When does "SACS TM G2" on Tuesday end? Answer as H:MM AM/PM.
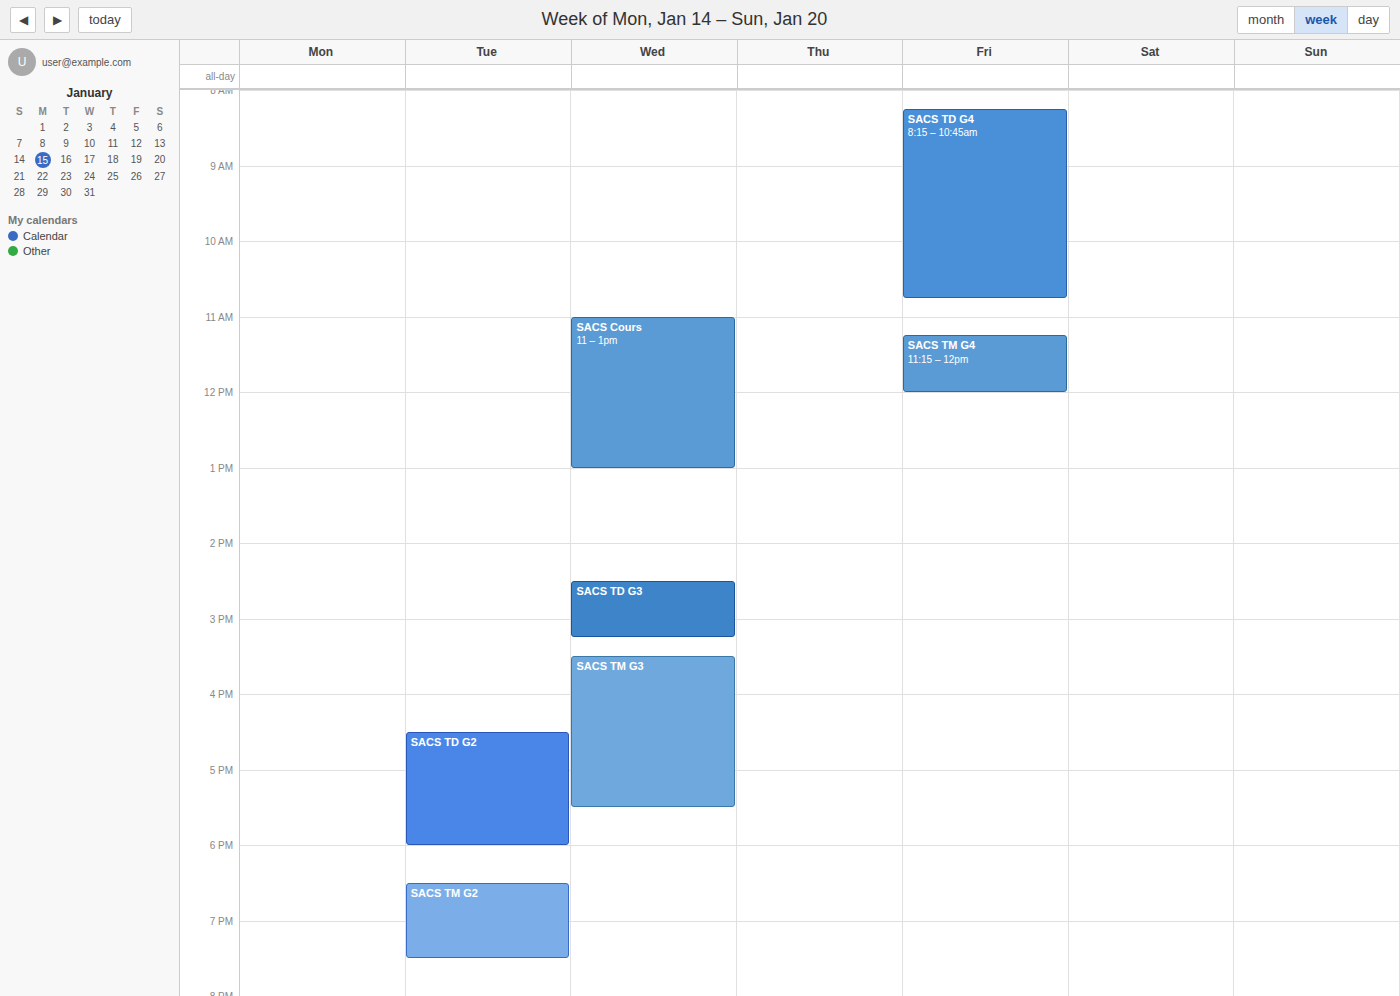
7:30 PM